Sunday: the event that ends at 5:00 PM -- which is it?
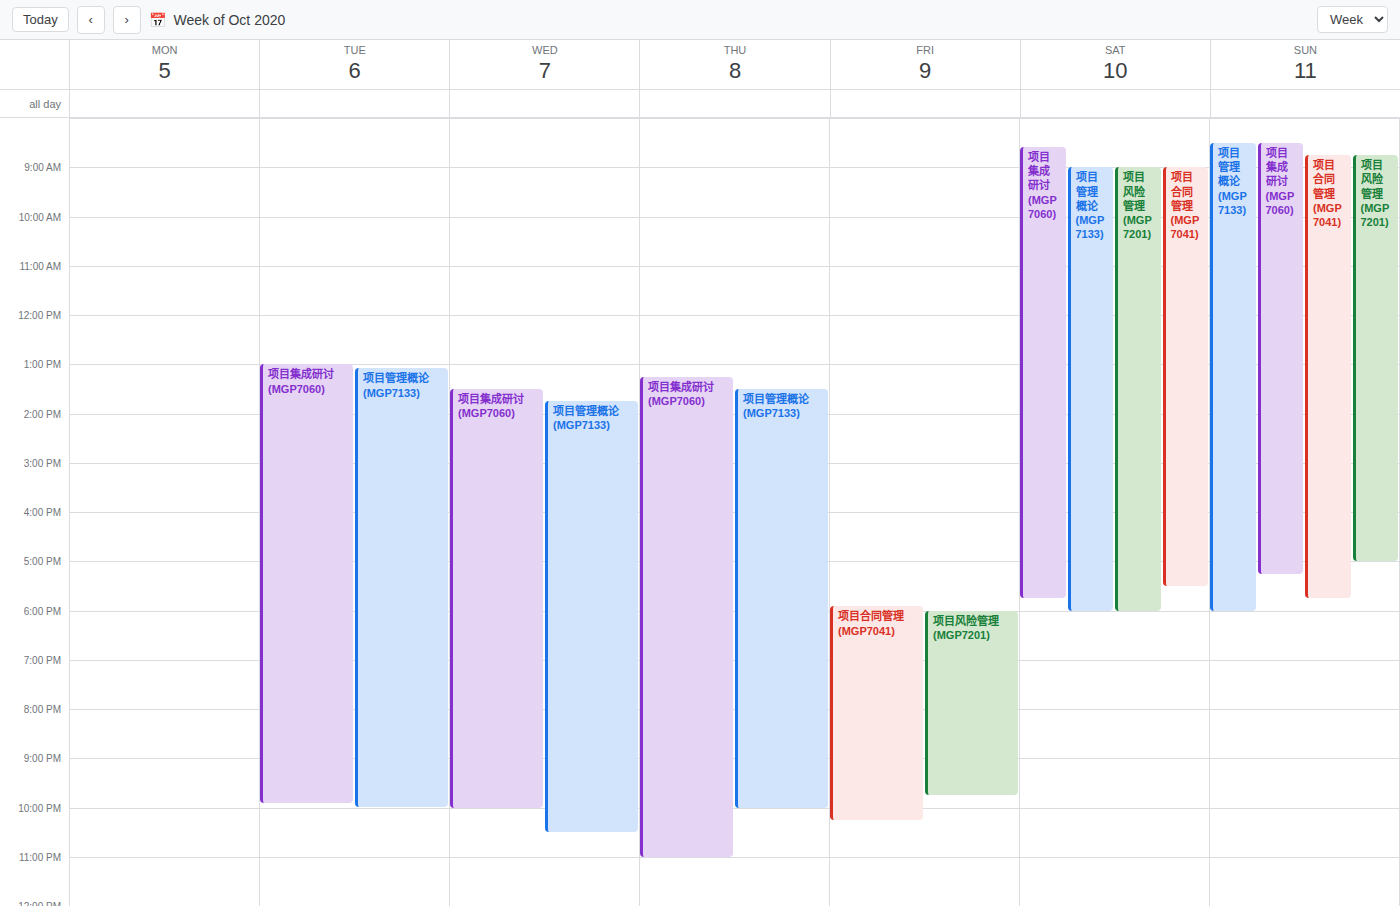
"项目风险管理 (MGP7201)"